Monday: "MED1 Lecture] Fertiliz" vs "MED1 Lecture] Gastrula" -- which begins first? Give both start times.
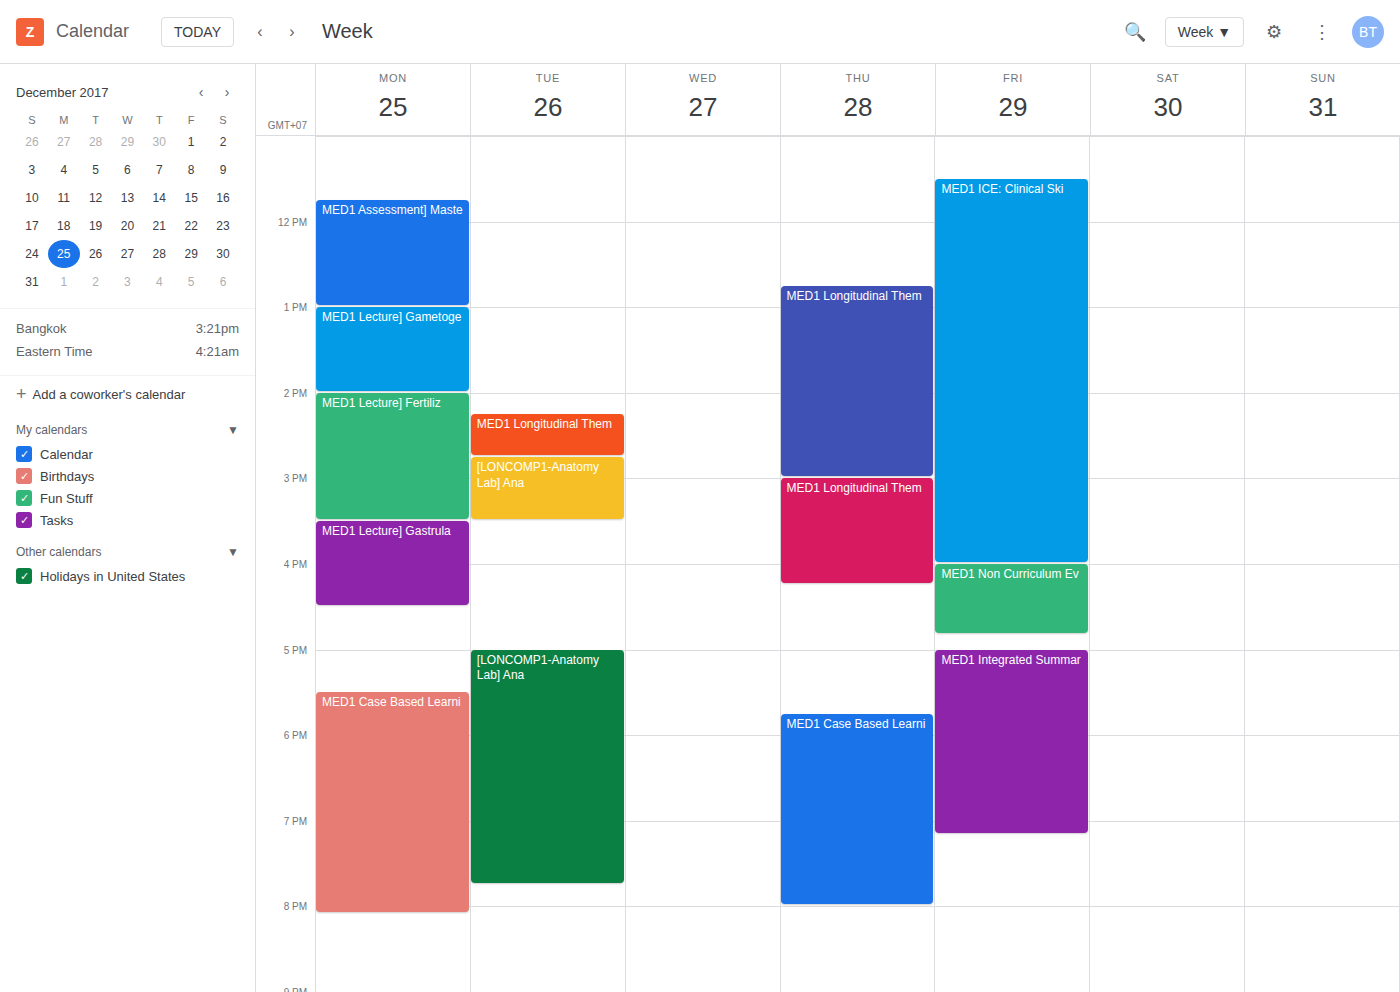
"MED1 Lecture] Fertiliz" 2:00 PM; "MED1 Lecture] Gastrula" 3:30 PM.